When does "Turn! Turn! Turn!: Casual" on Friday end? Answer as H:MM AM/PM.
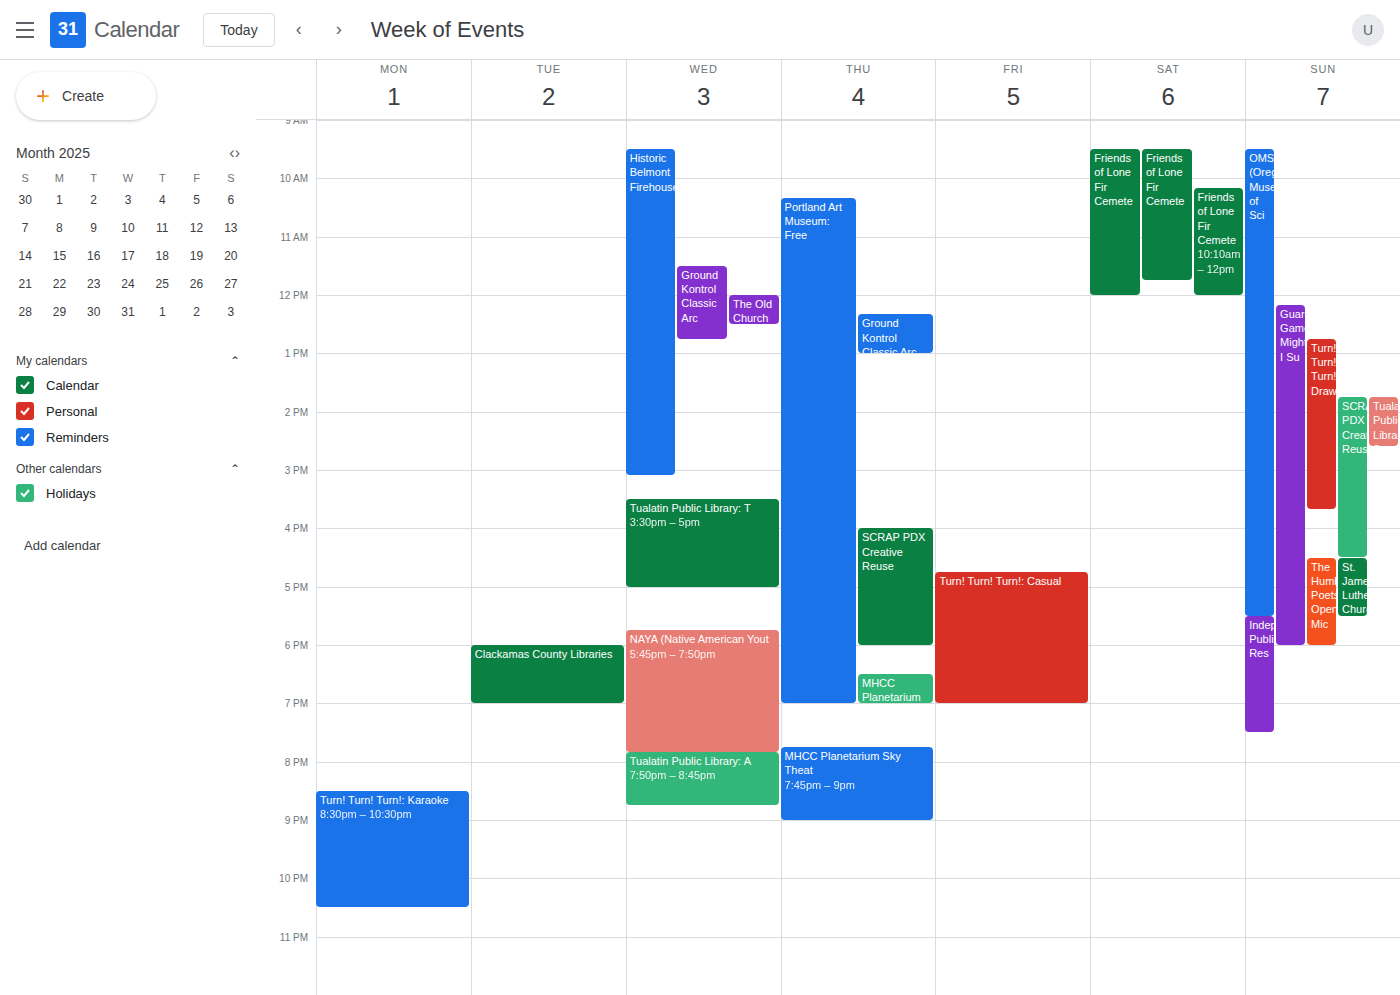
7:00 PM